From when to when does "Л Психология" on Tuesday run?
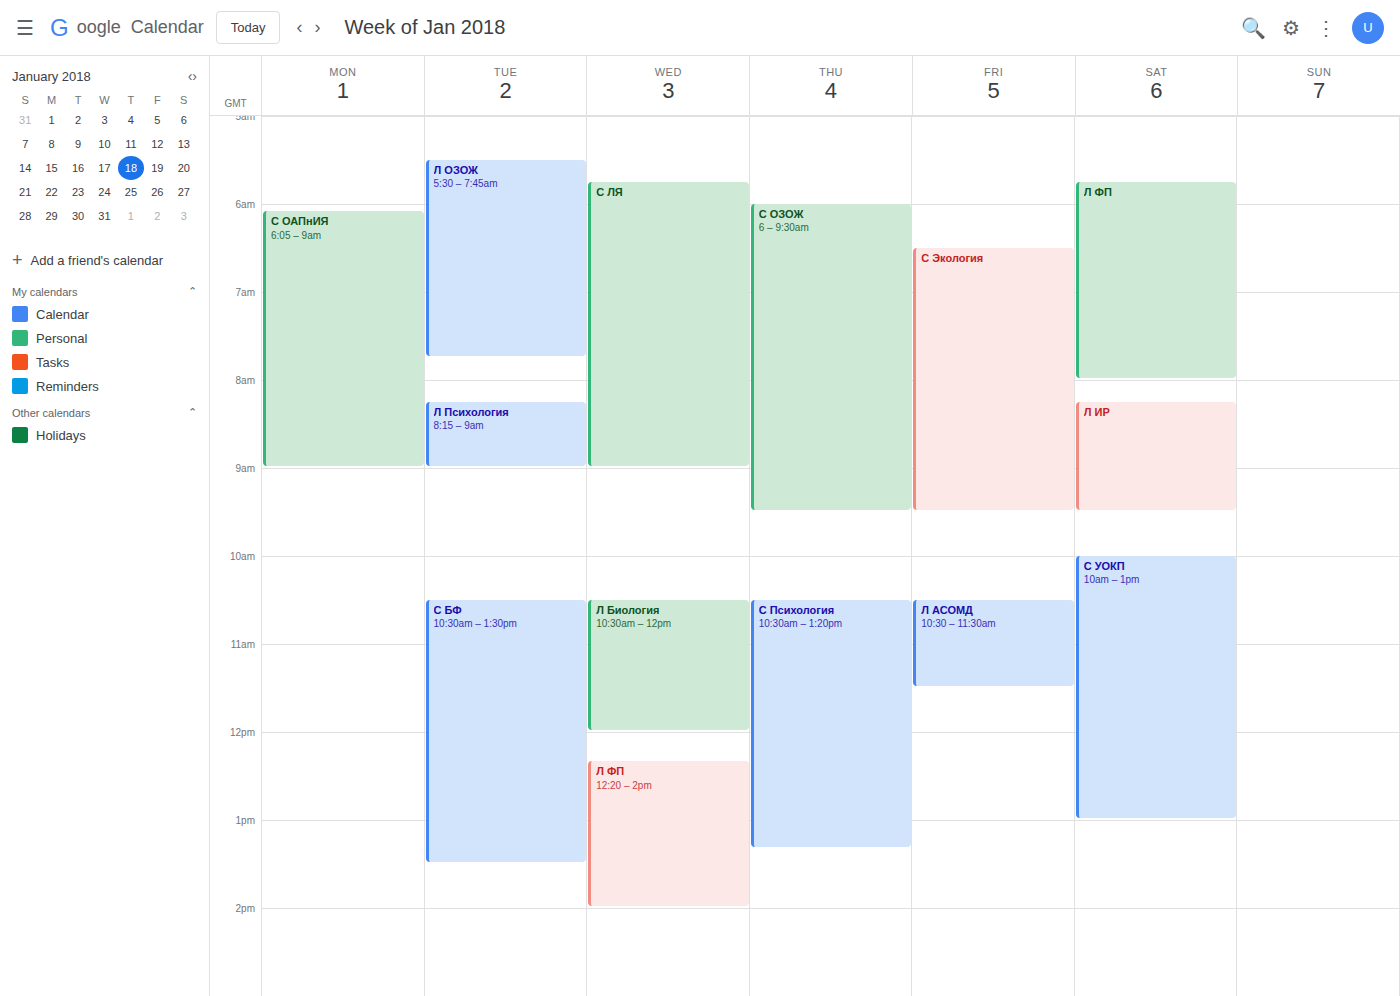
8:15 AM to 9:00 AM